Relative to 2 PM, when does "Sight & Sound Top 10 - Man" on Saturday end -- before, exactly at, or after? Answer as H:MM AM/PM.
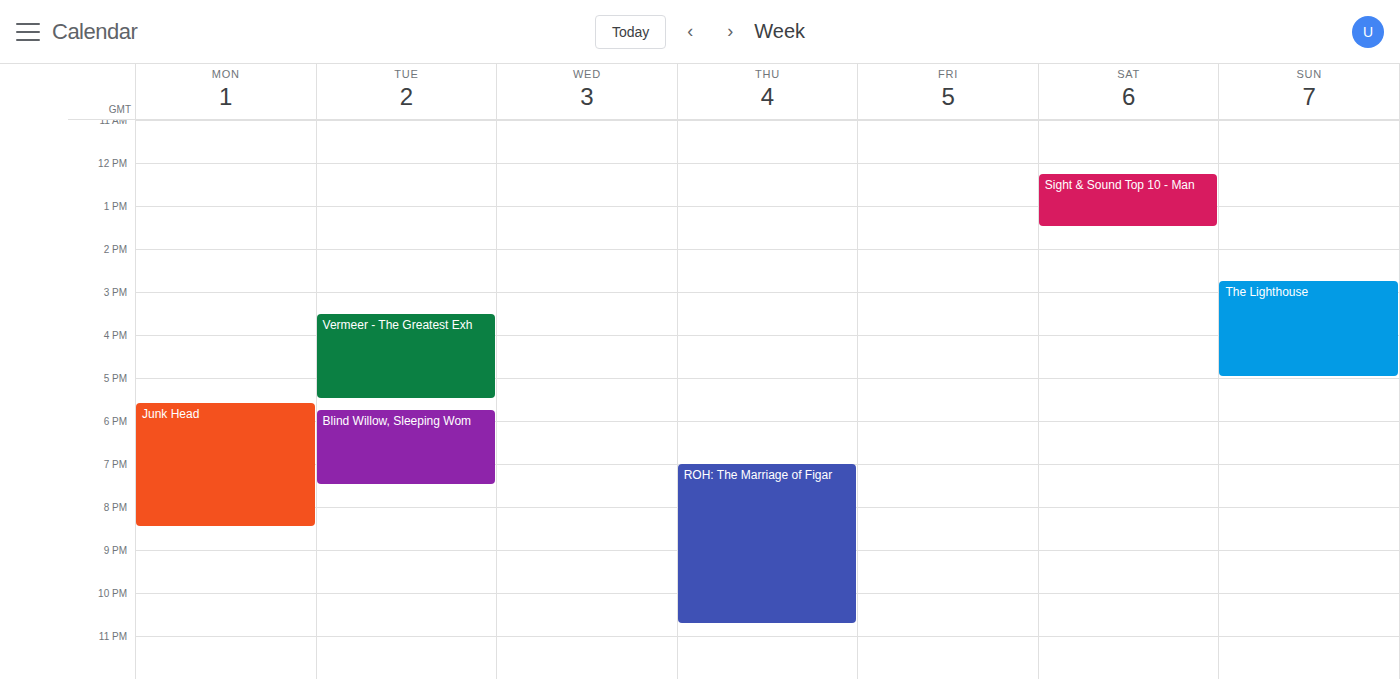
1:30 PM -- before 2 PM, 30 minutes above the 2 PM line.